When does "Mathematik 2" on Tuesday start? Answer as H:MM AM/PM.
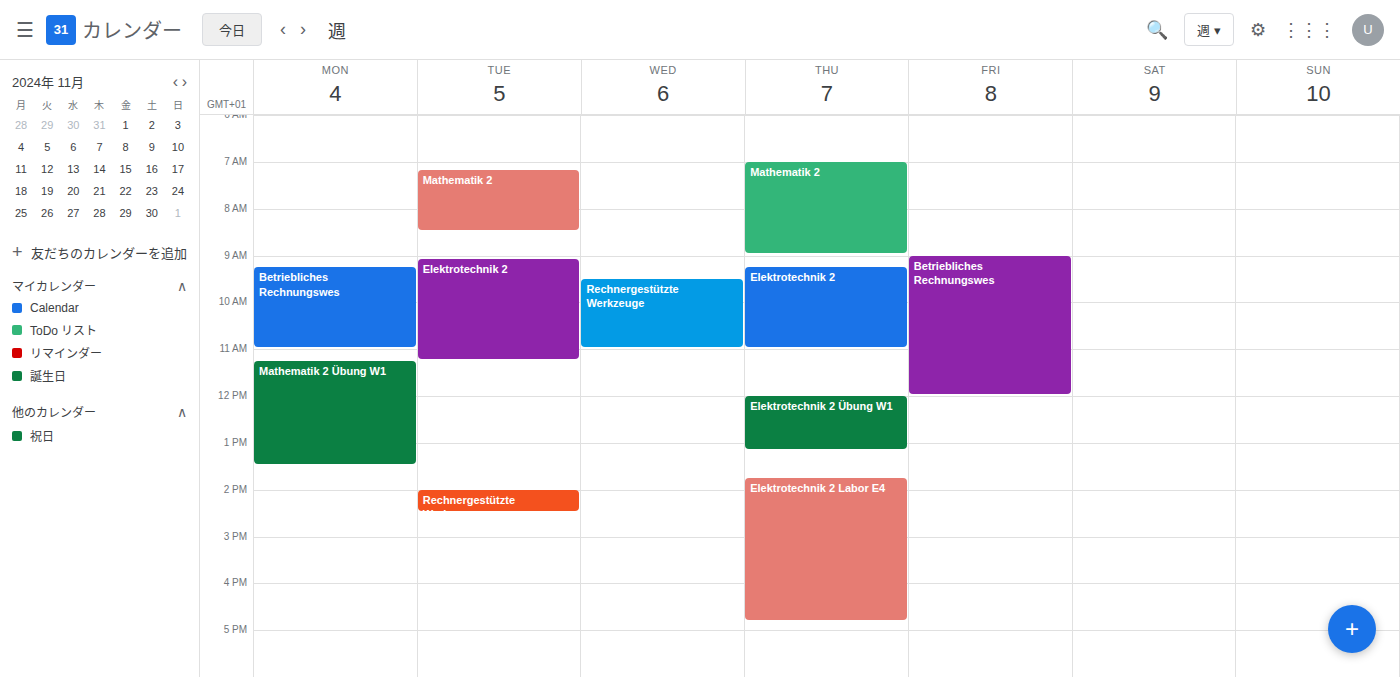
7:10 AM